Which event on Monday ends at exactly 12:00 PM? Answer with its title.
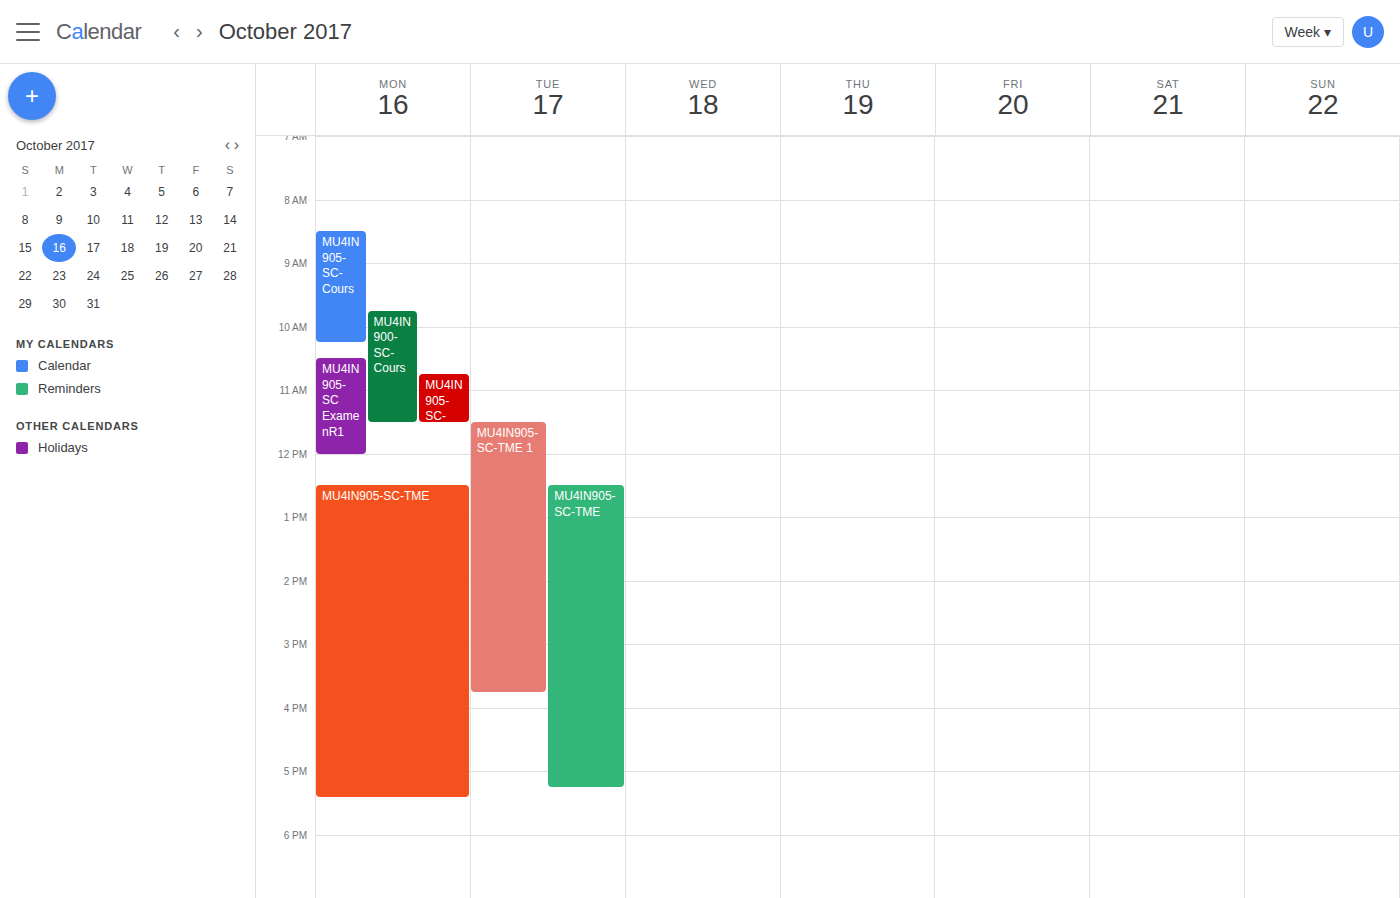
"MU4IN905-SC ExamenR1"